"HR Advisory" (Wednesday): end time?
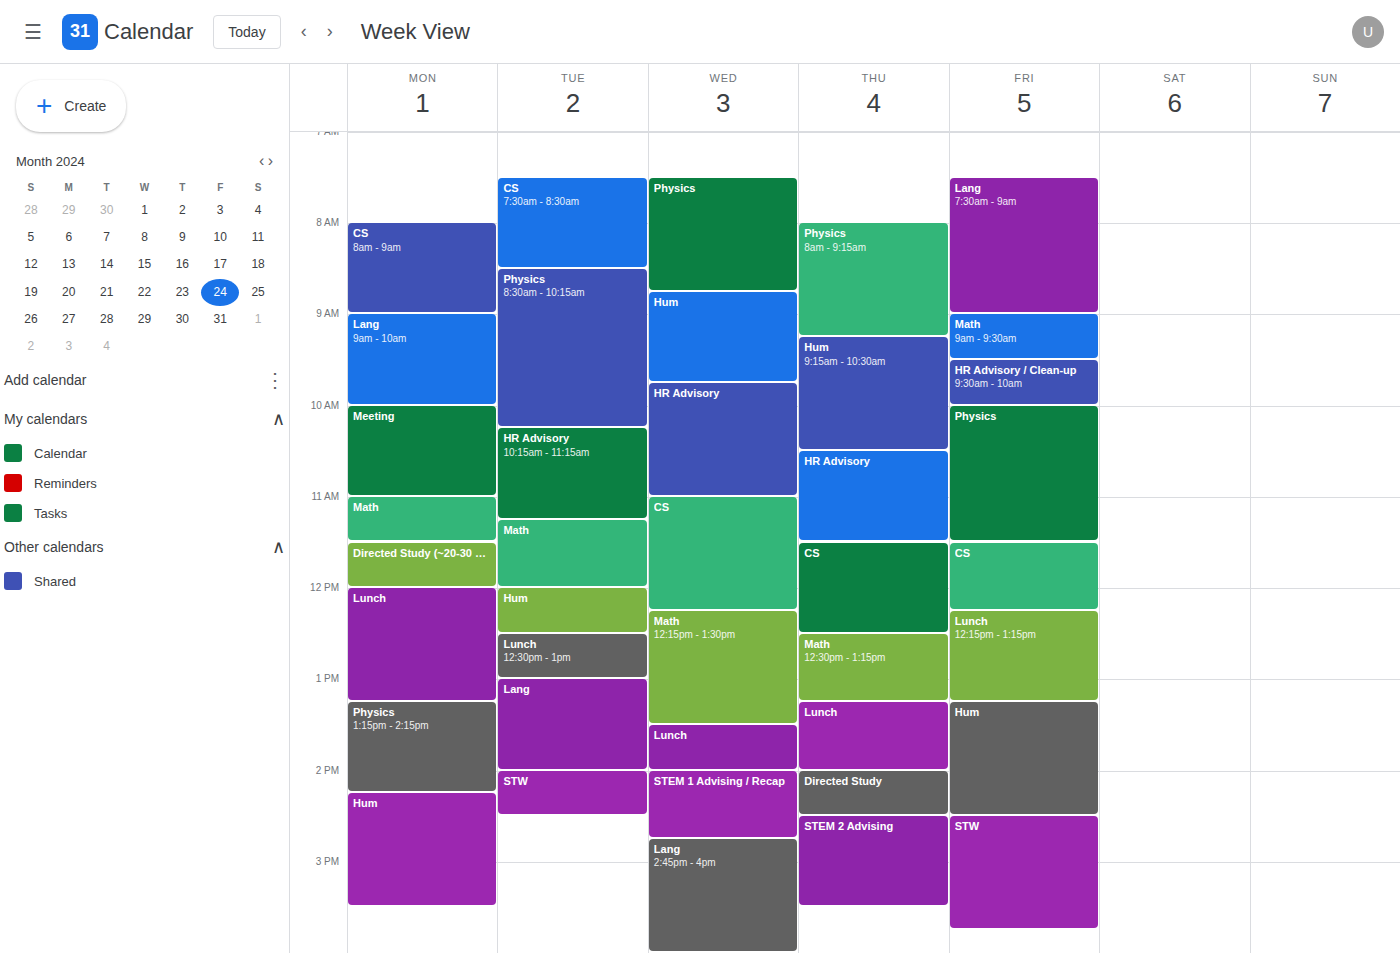
11:00 AM